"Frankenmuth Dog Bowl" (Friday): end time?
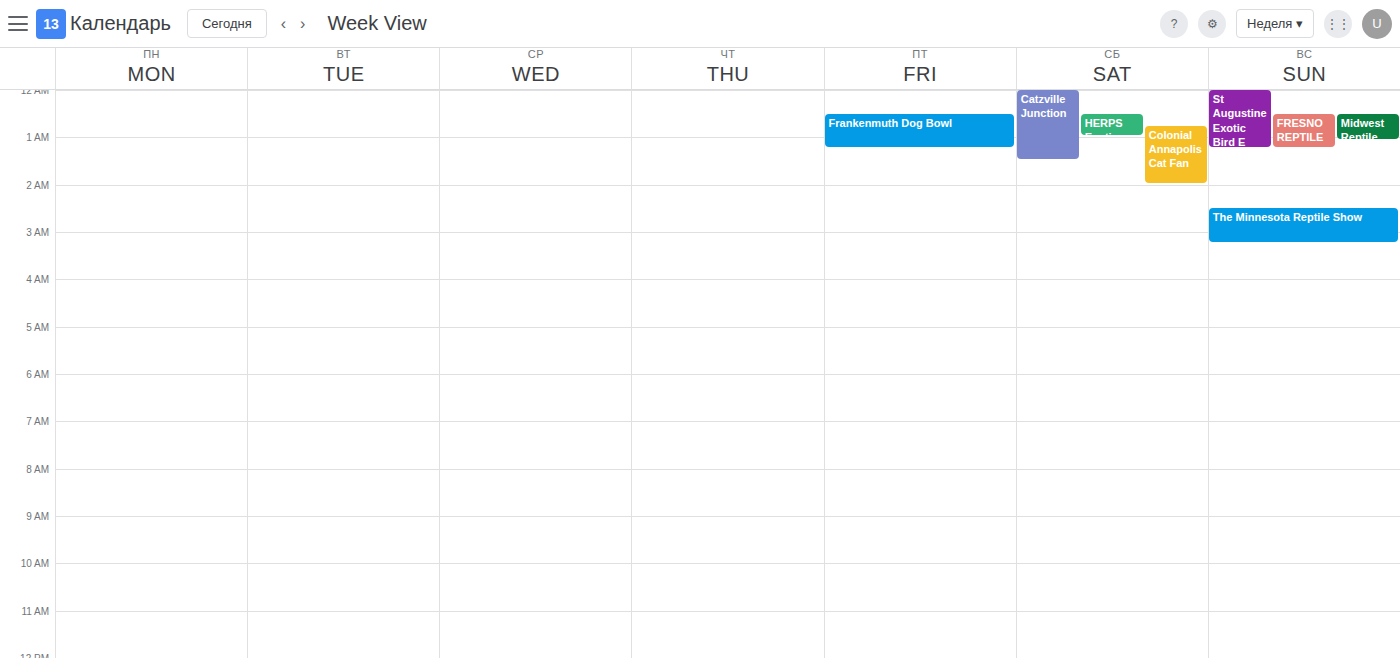
1:15 AM